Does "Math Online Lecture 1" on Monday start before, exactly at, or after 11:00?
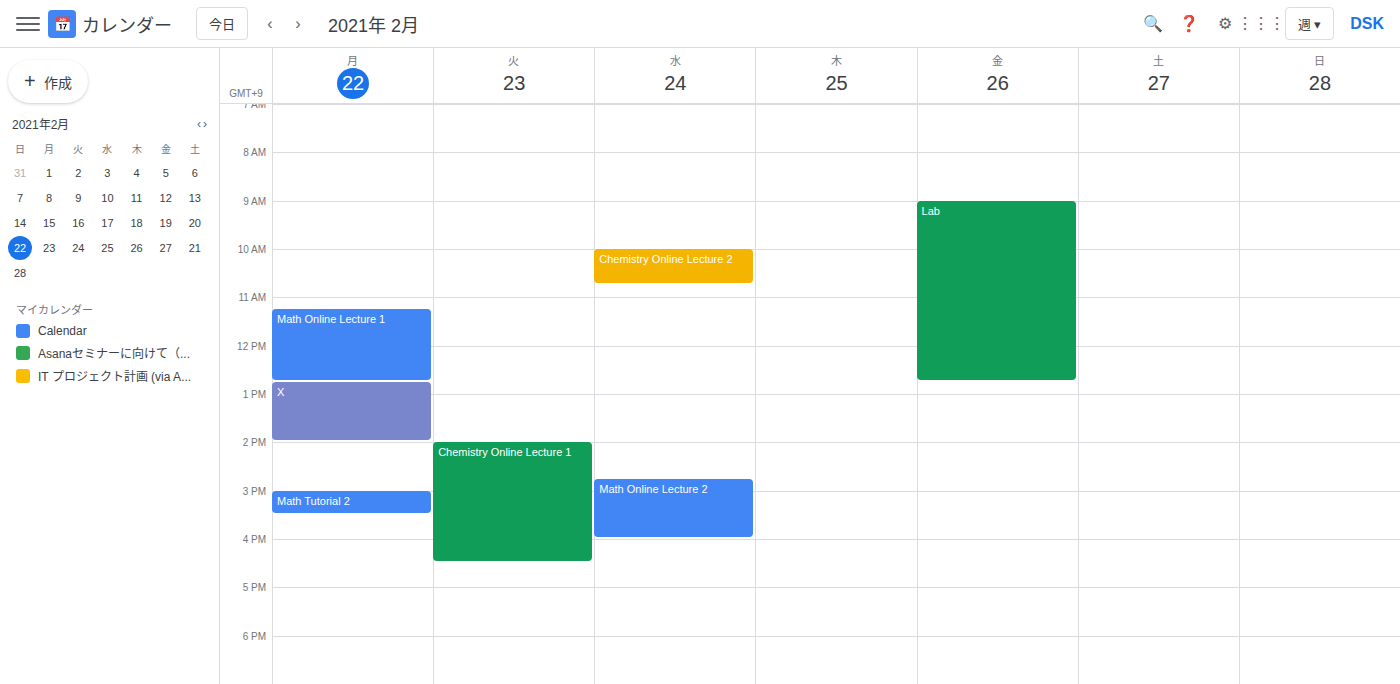
11:15 -- after 11:00, 15 minutes below the 11:00 line.